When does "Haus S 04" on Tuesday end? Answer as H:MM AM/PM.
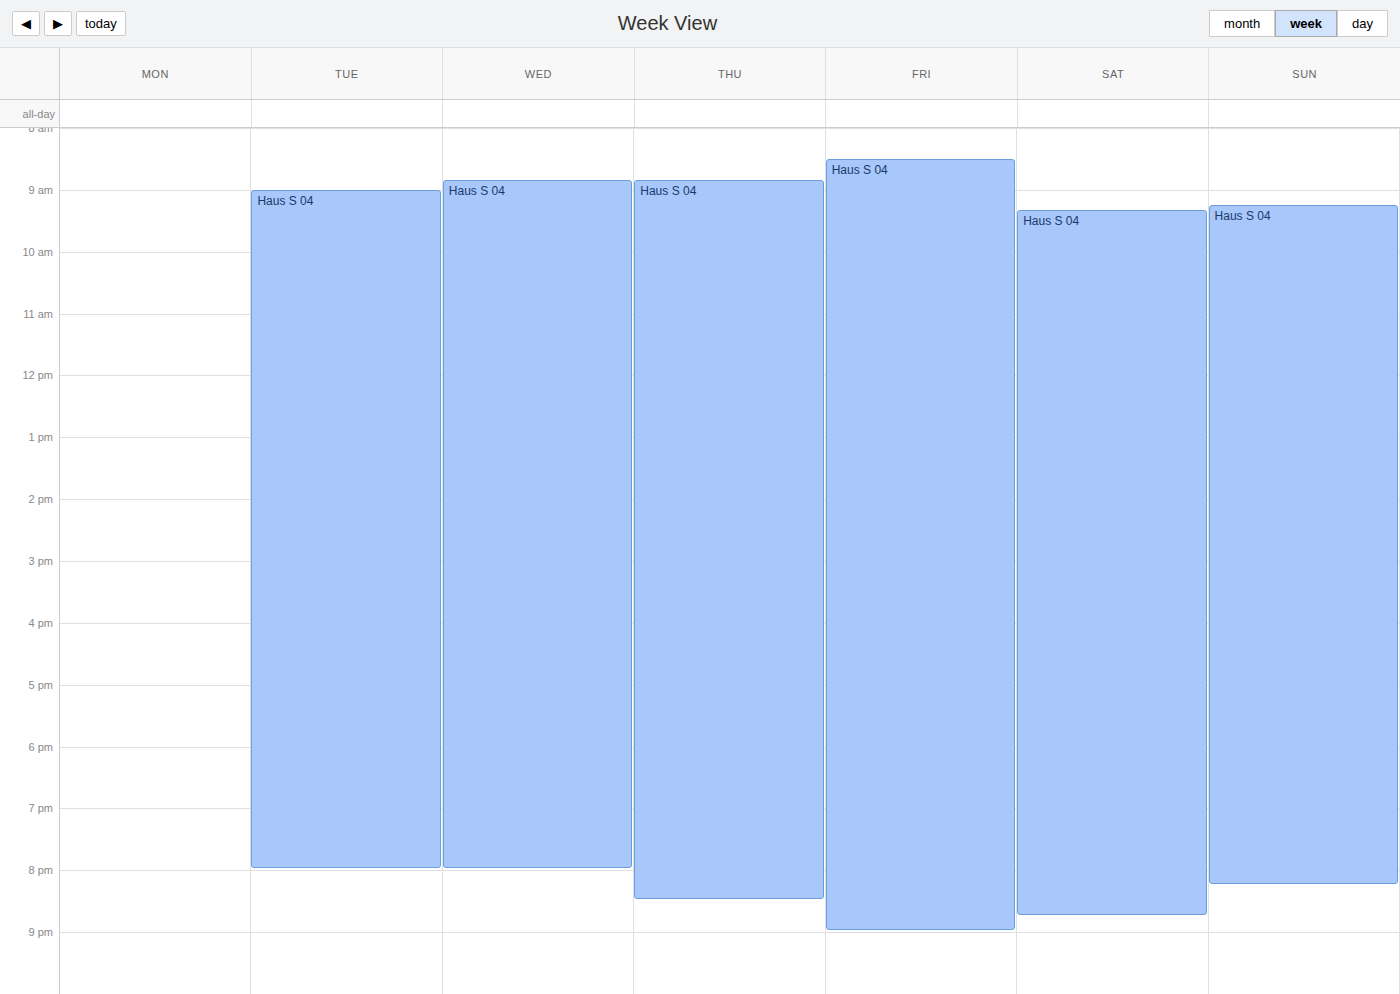
8:00 PM